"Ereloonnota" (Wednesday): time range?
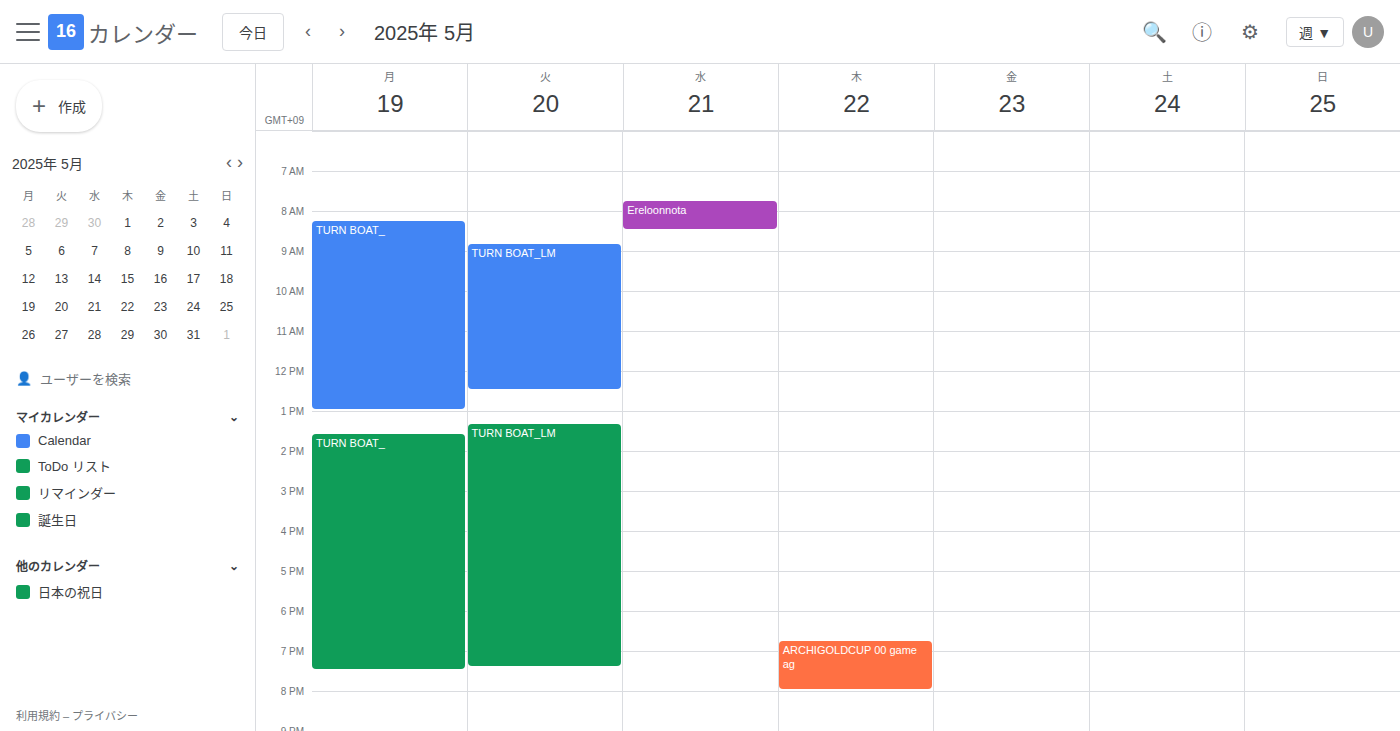
7:45 AM to 8:30 AM